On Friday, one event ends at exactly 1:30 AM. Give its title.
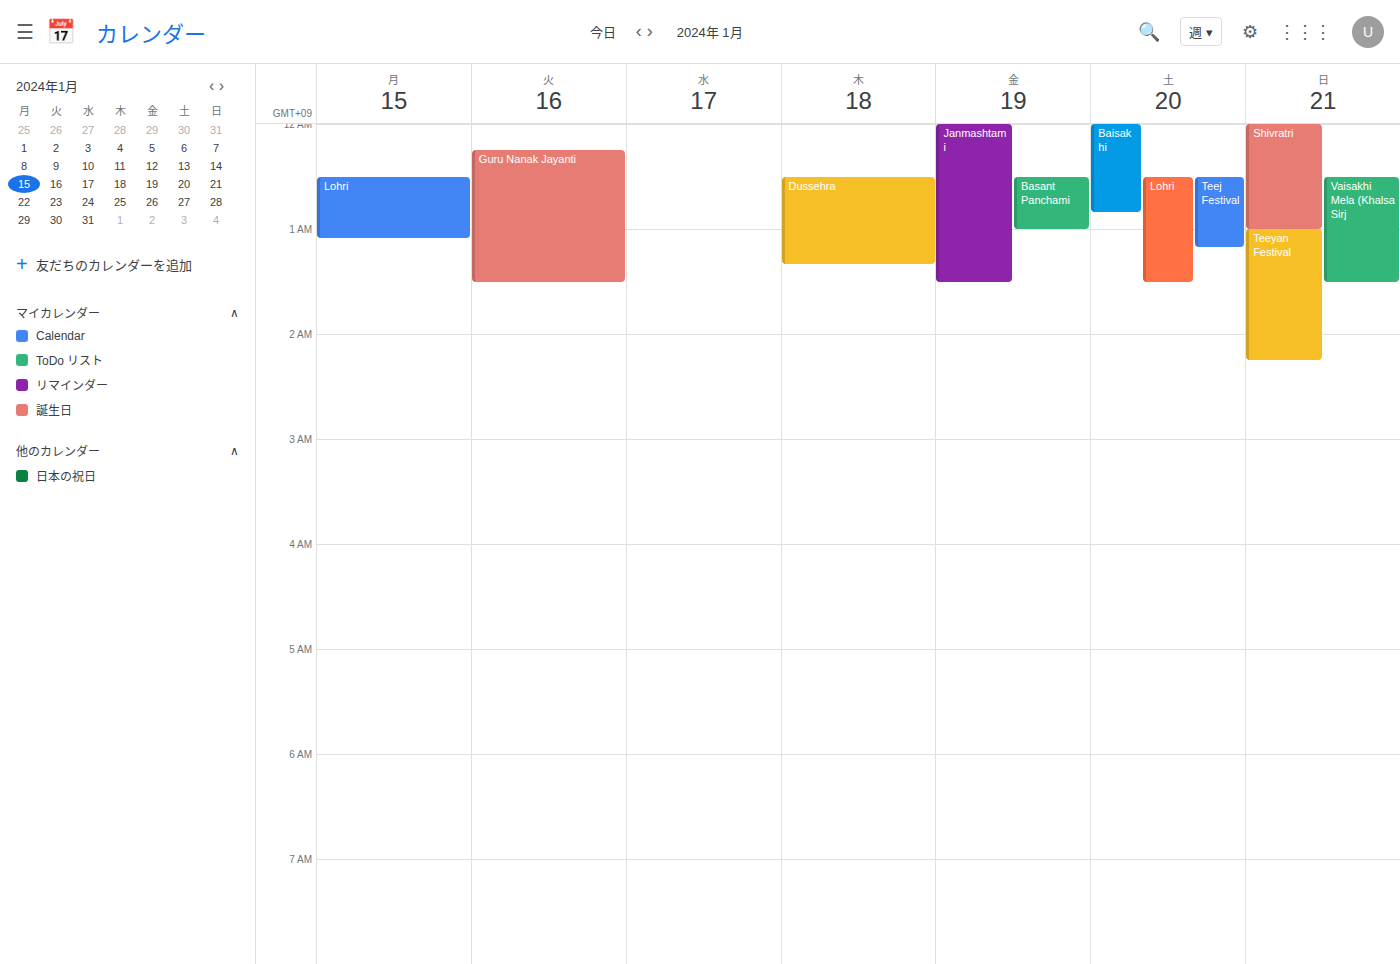
"Janmashtami"